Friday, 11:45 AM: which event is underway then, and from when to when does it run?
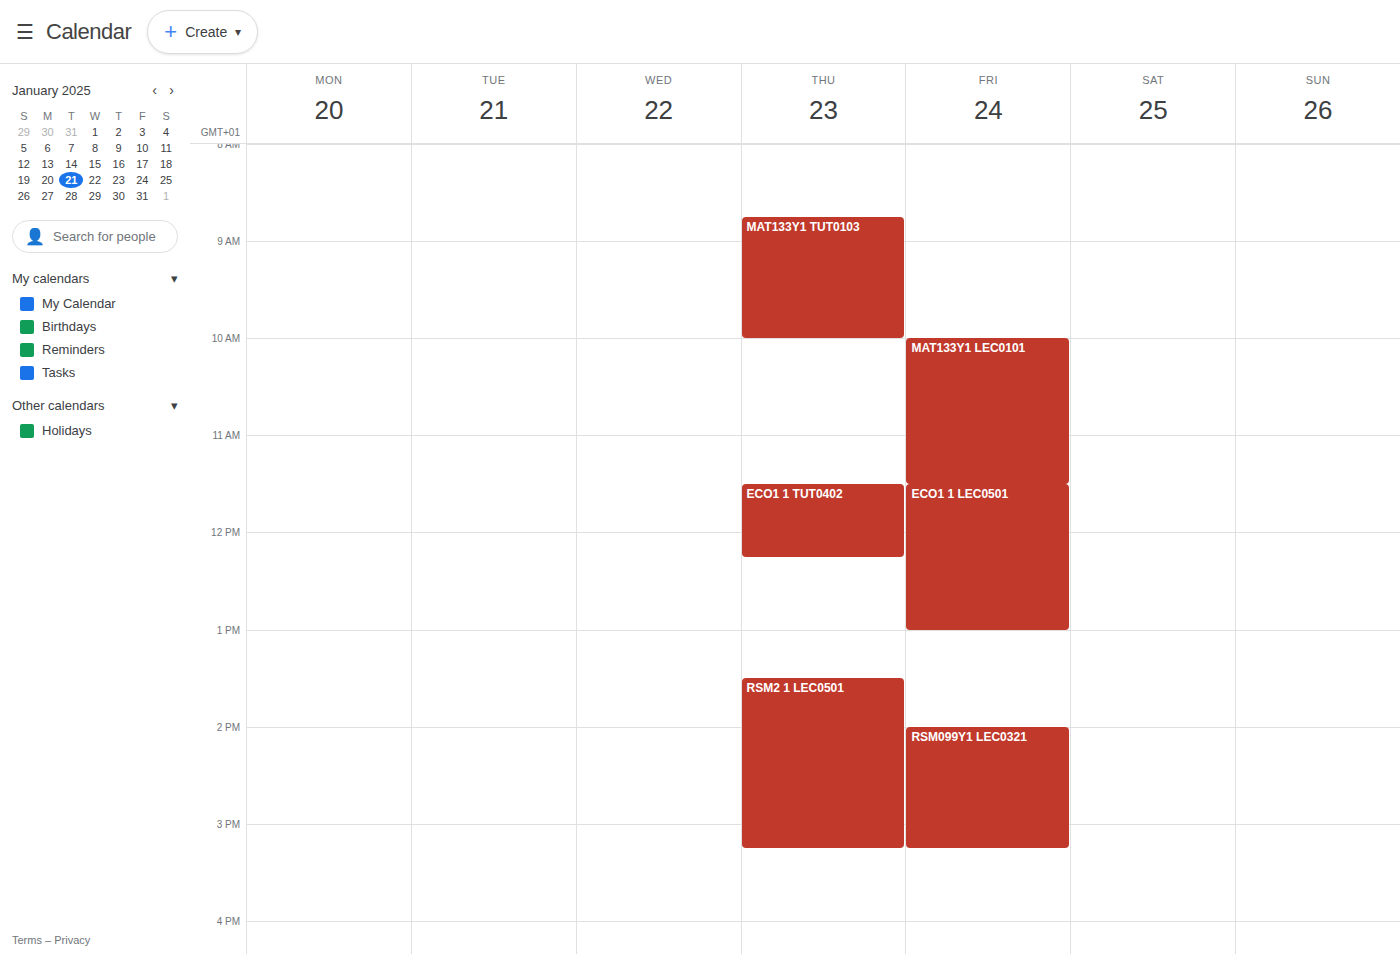
"ECO1 1 LEC0501", 11:30 AM to 1:00 PM